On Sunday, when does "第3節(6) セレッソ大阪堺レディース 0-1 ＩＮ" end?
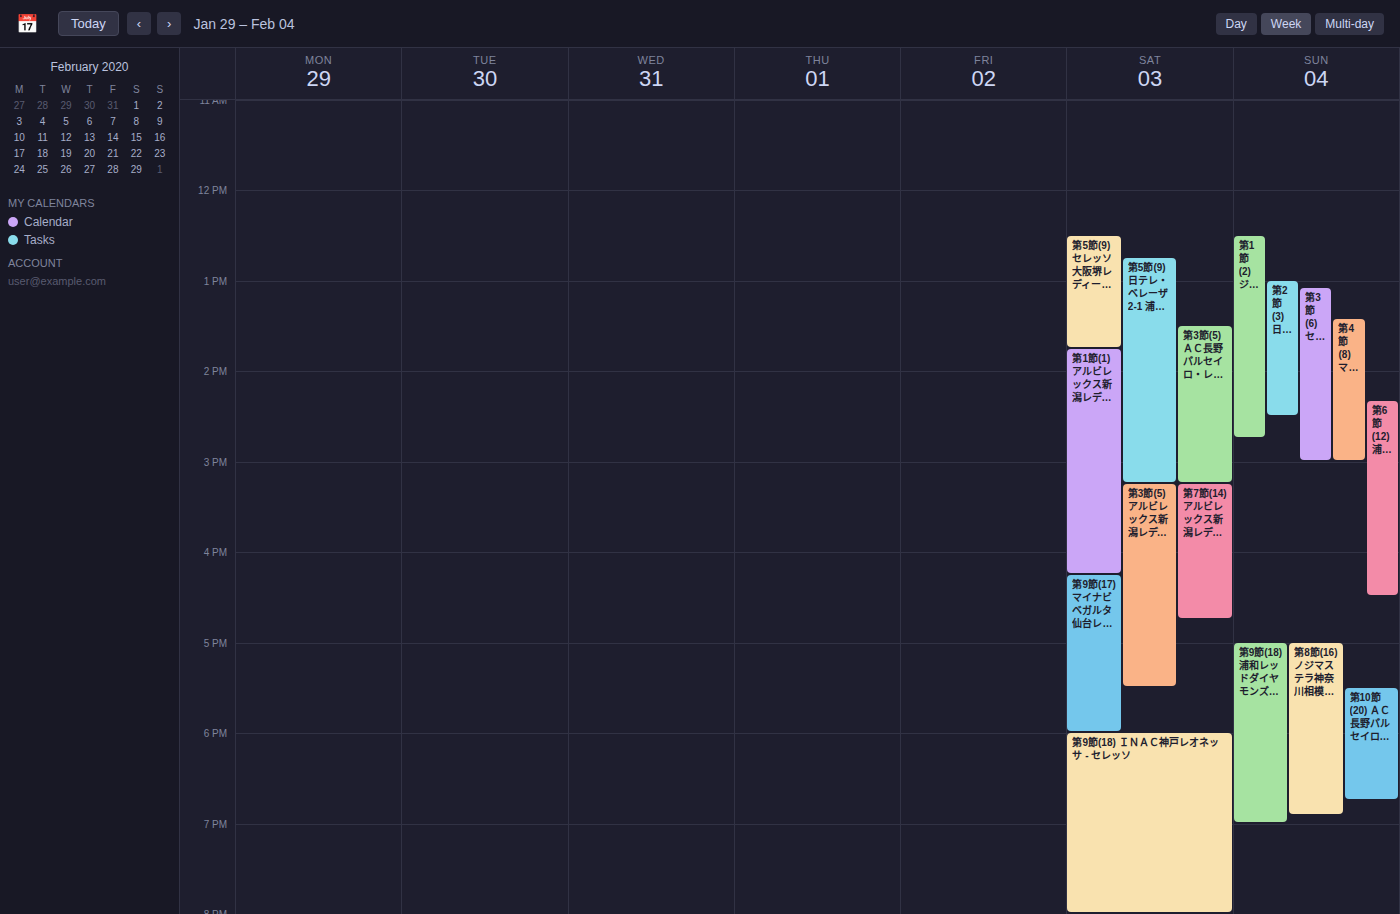
3:00 PM